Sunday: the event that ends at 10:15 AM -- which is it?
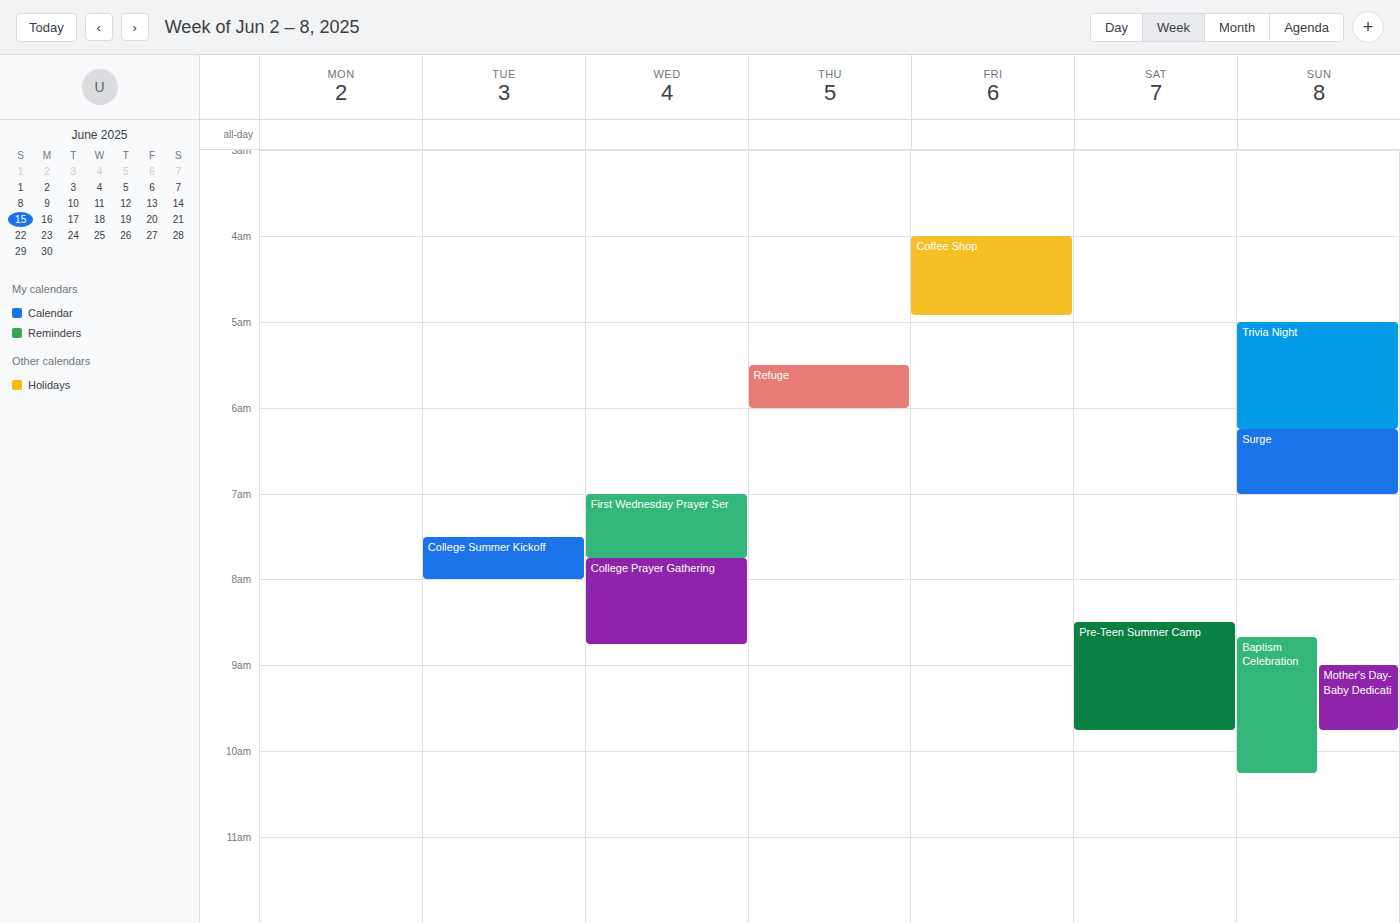
"Baptism Celebration"